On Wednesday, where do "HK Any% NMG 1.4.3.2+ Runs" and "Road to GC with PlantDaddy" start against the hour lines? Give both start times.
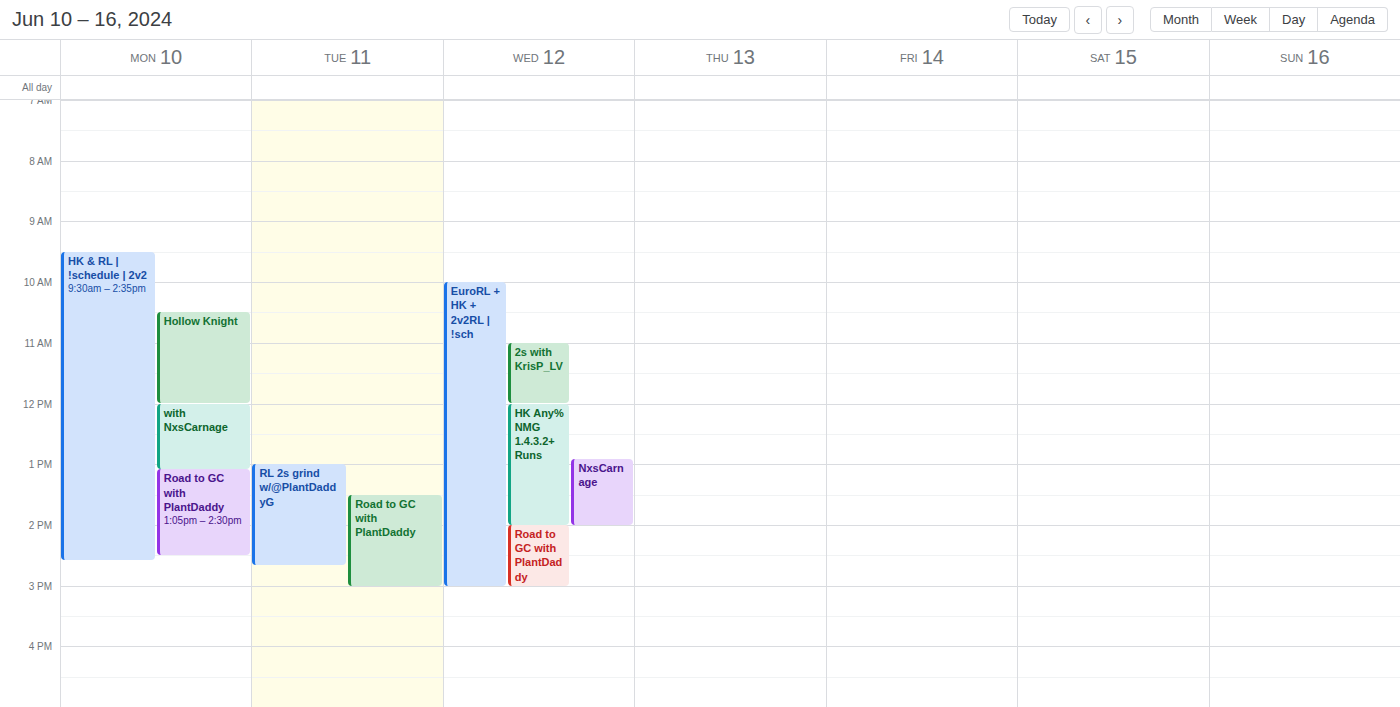
"HK Any% NMG 1.4.3.2+ Runs": 12:00 PM, exactly on the 12 PM line. "Road to GC with PlantDaddy": 2:00 PM, exactly on the 2 PM line.